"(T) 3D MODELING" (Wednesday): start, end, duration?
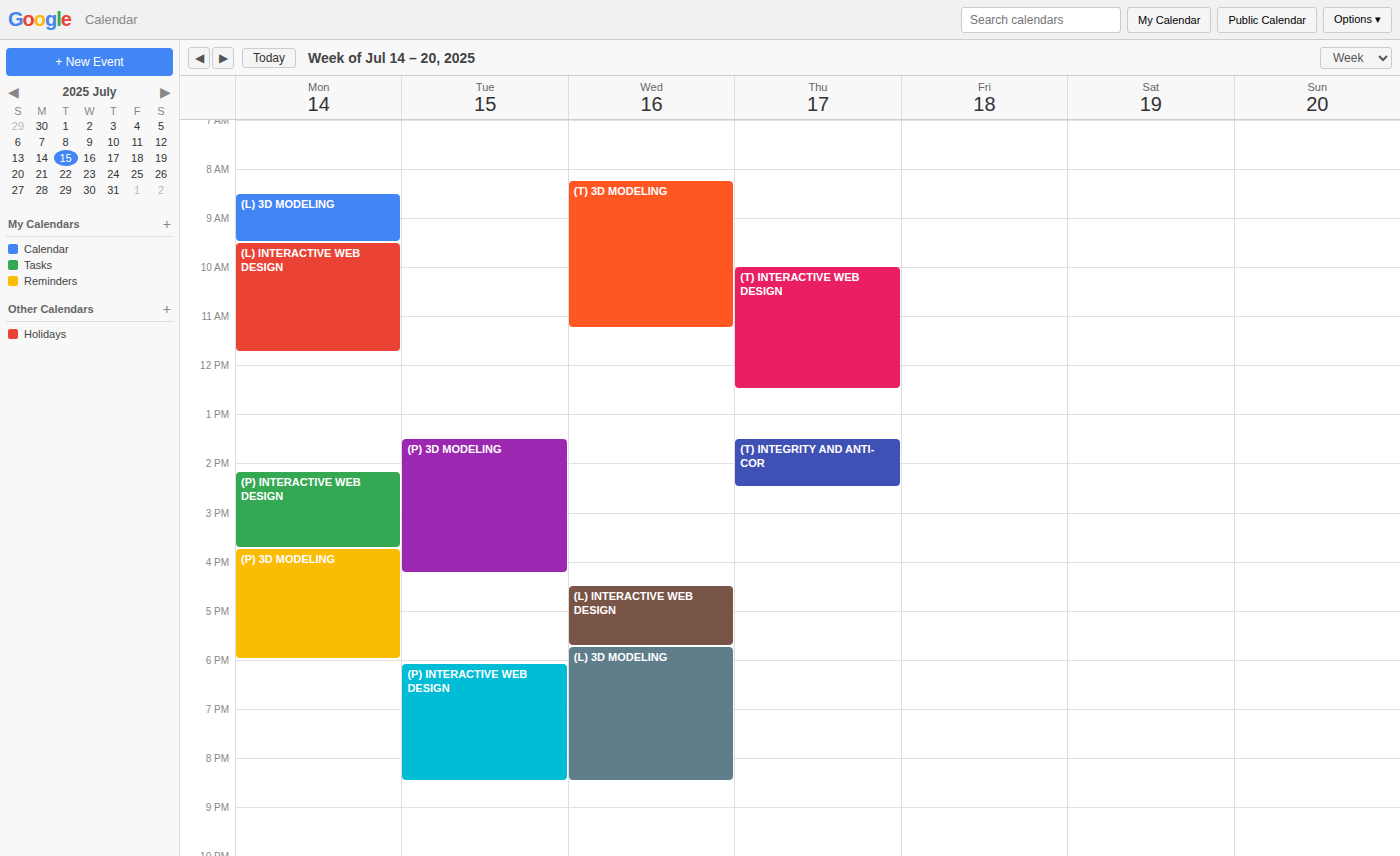
8:15 AM to 11:15 AM, 3 hours